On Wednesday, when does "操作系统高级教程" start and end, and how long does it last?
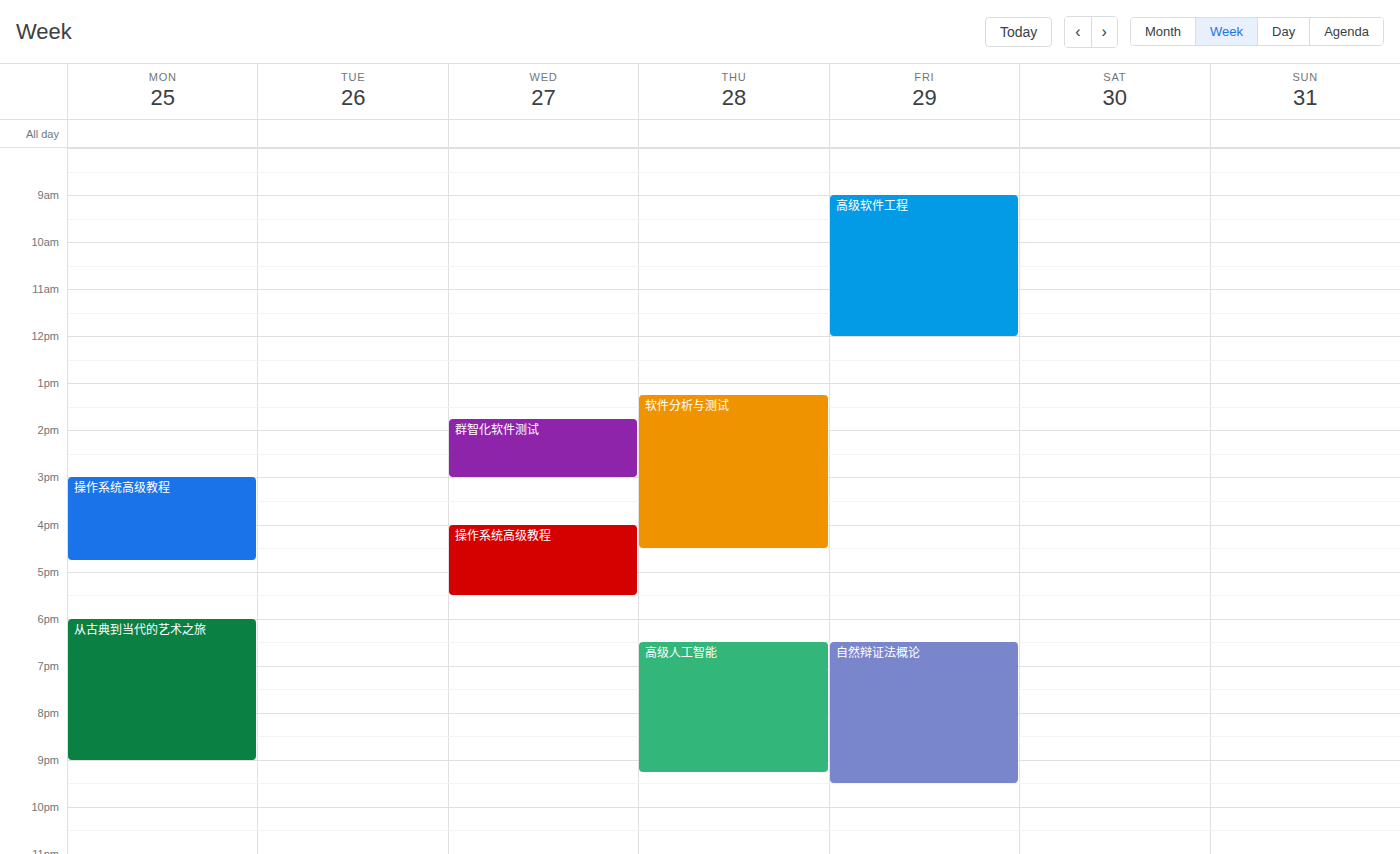
4:00 PM to 5:30 PM, 1 hour 30 minutes